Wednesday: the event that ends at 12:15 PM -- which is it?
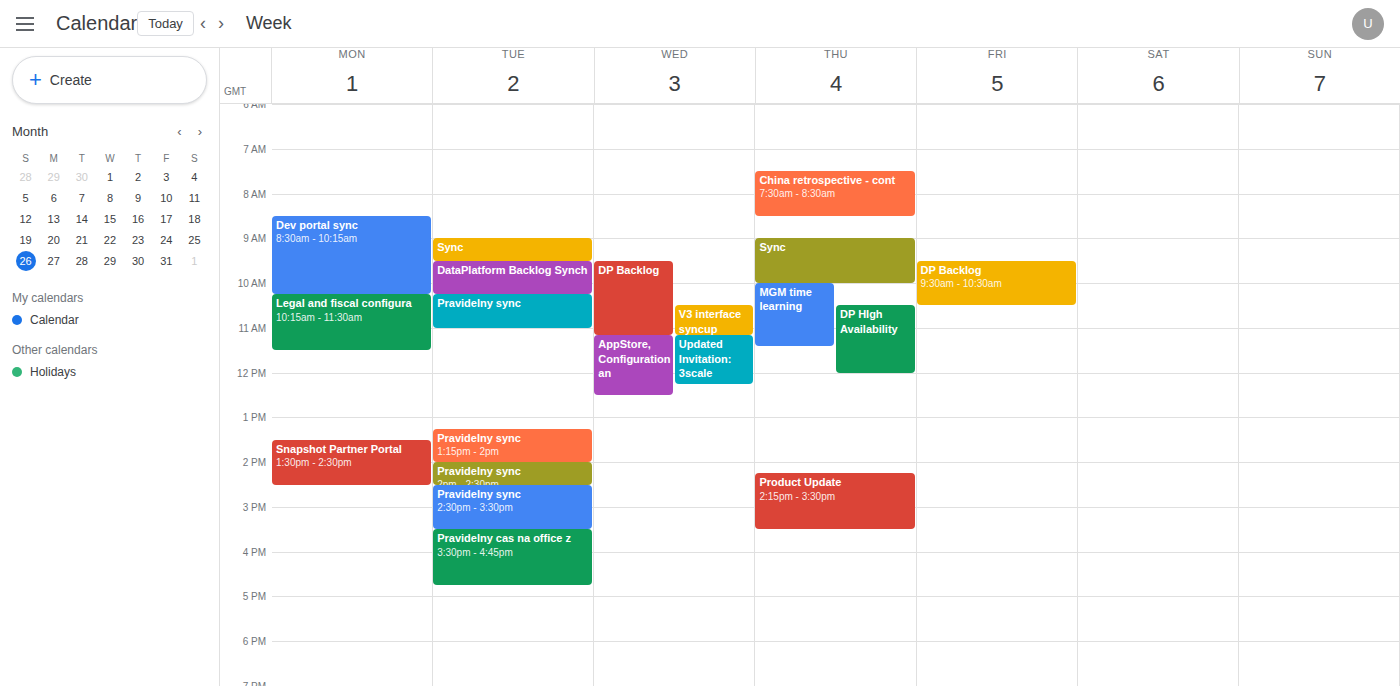
"Updated Invitation: 3scale"